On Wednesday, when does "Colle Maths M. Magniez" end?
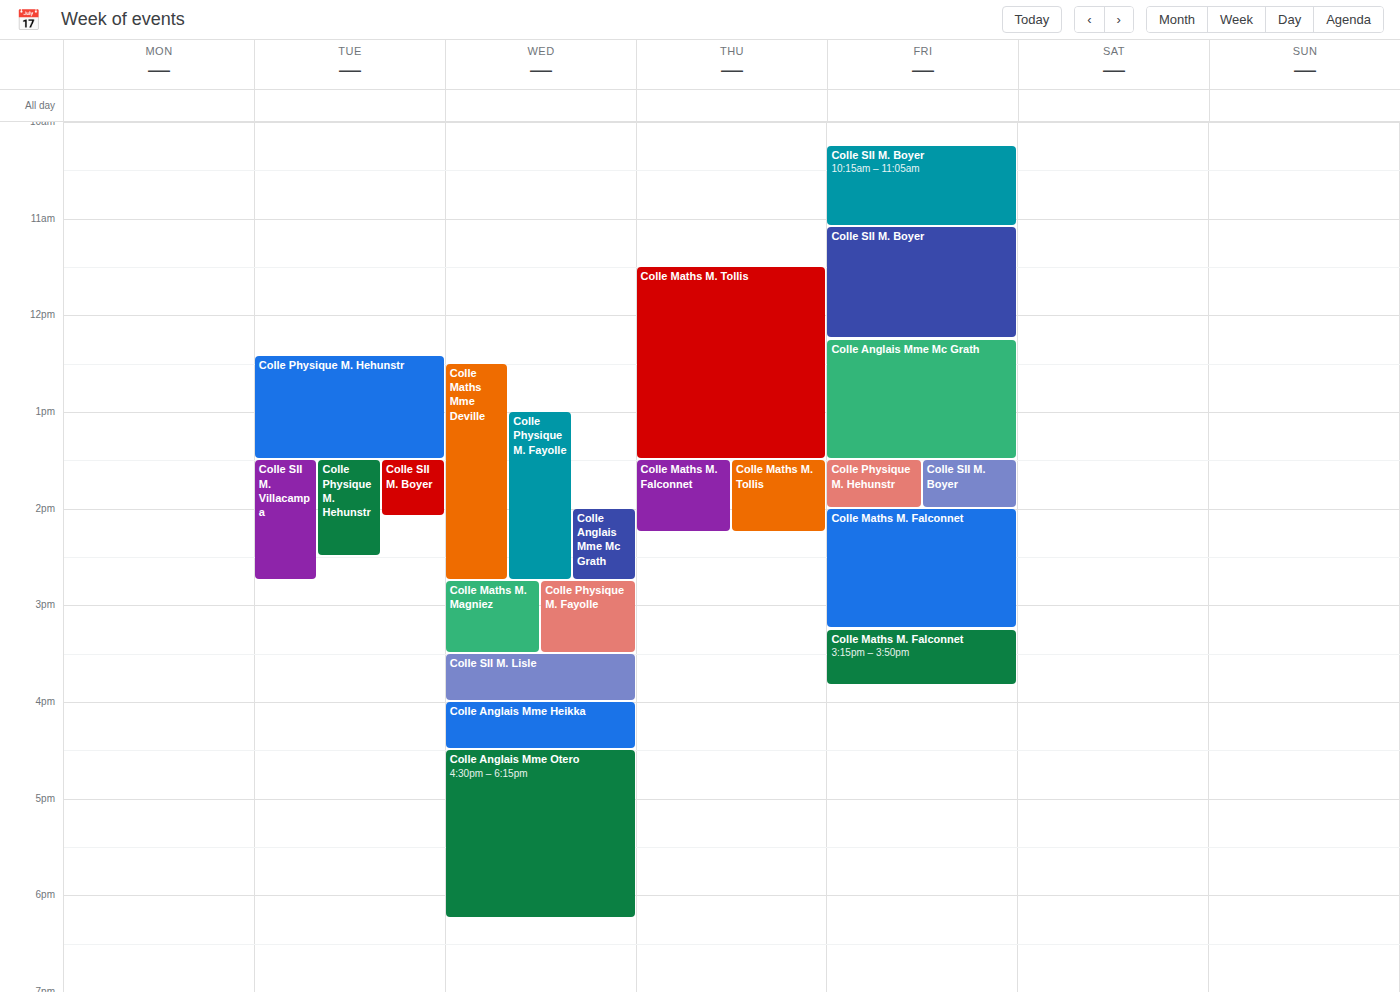
3:30 PM